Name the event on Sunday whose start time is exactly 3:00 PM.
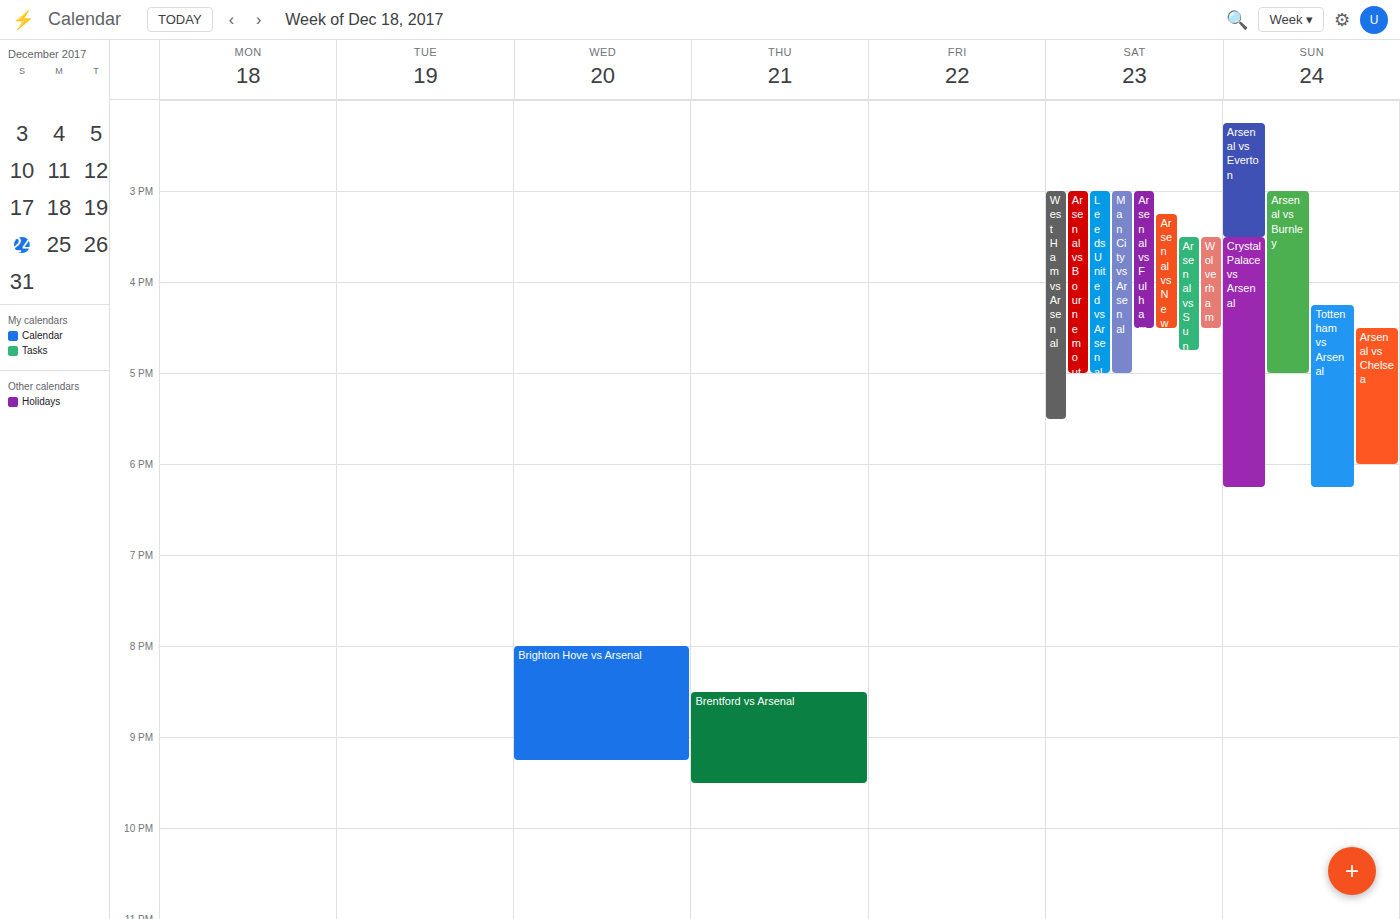
"Arsenal vs Burnley"